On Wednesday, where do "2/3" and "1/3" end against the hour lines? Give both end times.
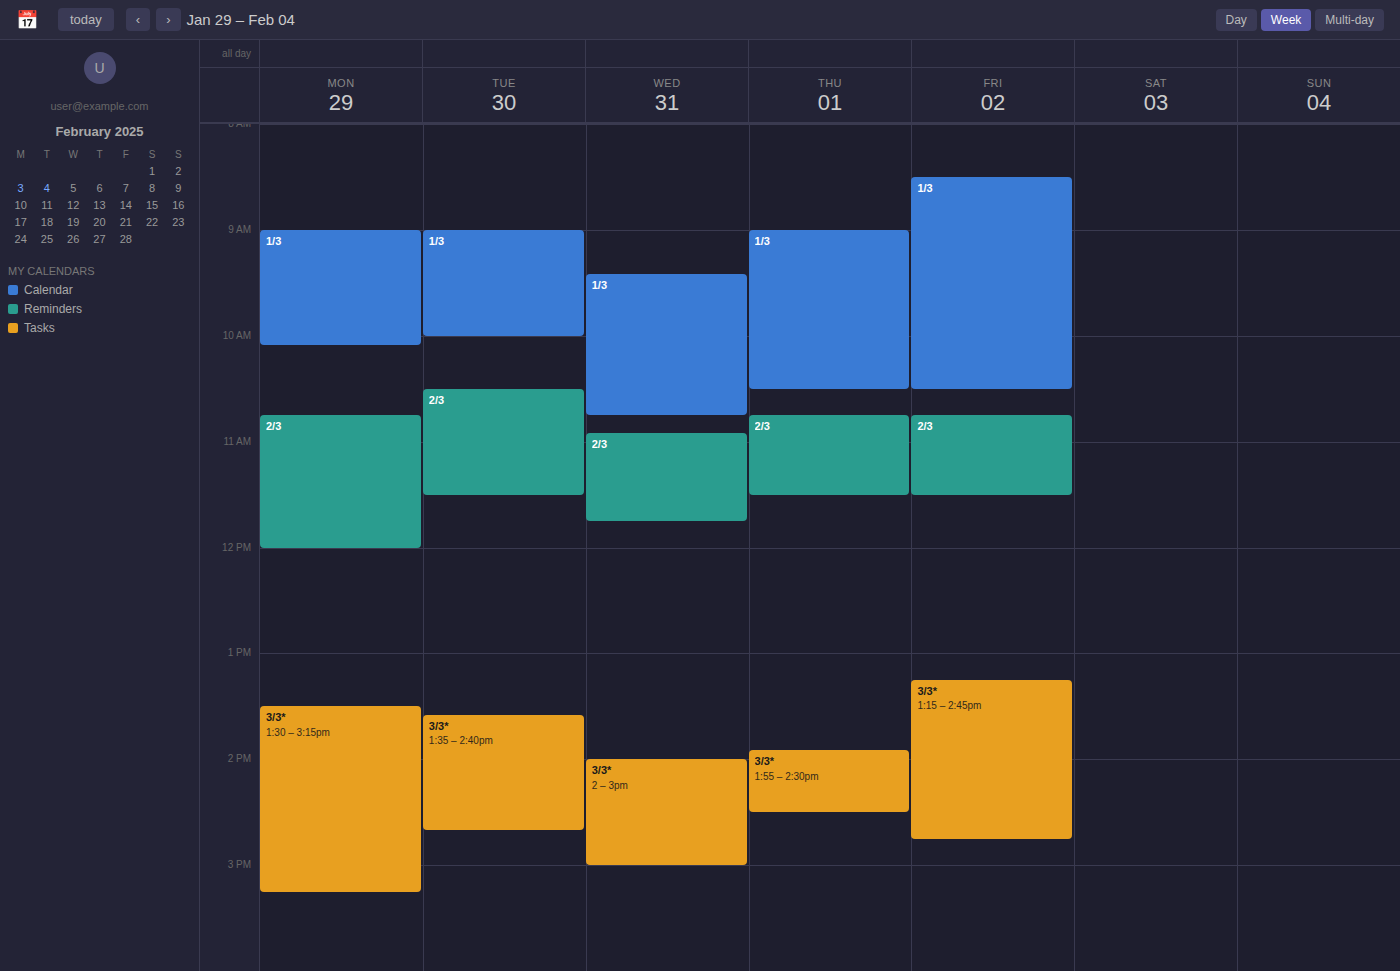
"2/3": 11:45 AM, neither: three quarters of the way from the 11 AM line to the 12 PM line. "1/3": 10:45 AM, neither: three quarters of the way from the 10 AM line to the 11 AM line.